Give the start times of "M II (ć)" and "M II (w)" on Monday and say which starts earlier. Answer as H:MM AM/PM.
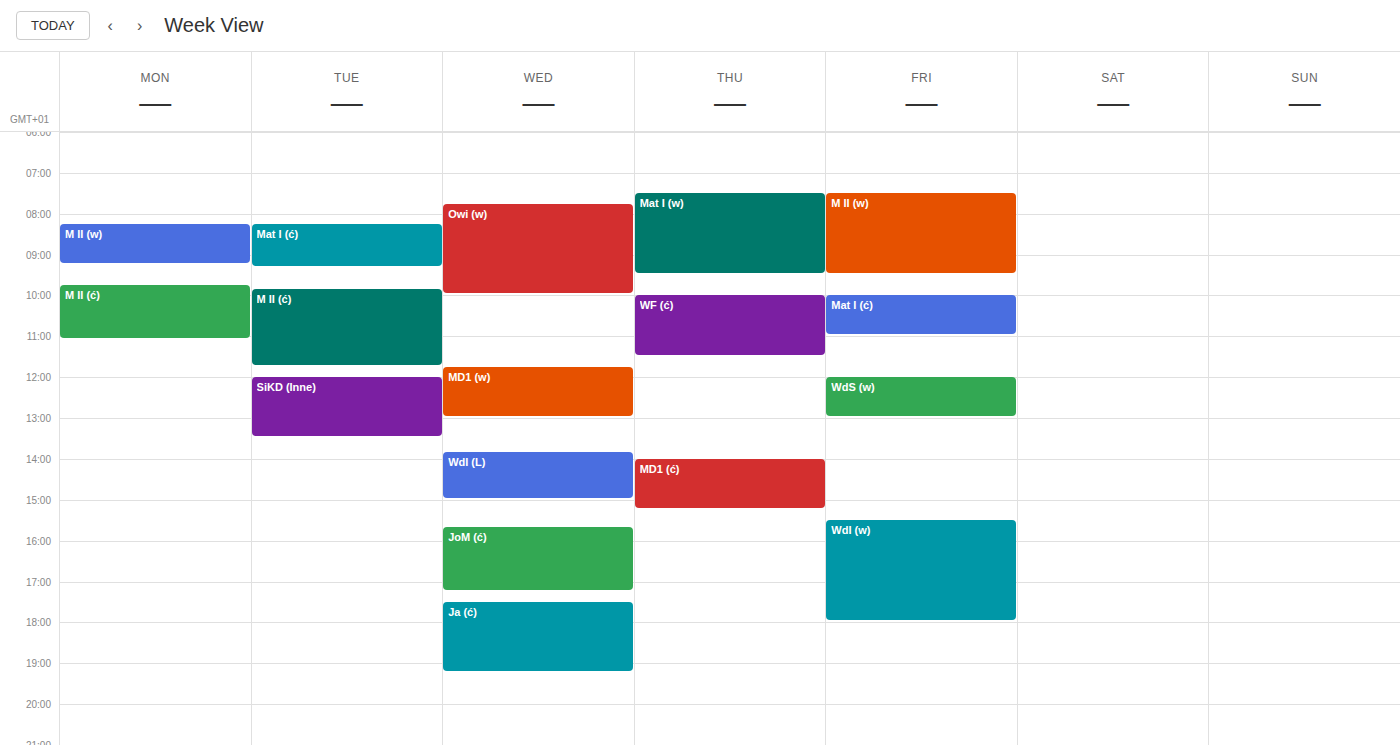
"M II (w)" 8:15 AM; "M II (ć)" 9:45 AM.